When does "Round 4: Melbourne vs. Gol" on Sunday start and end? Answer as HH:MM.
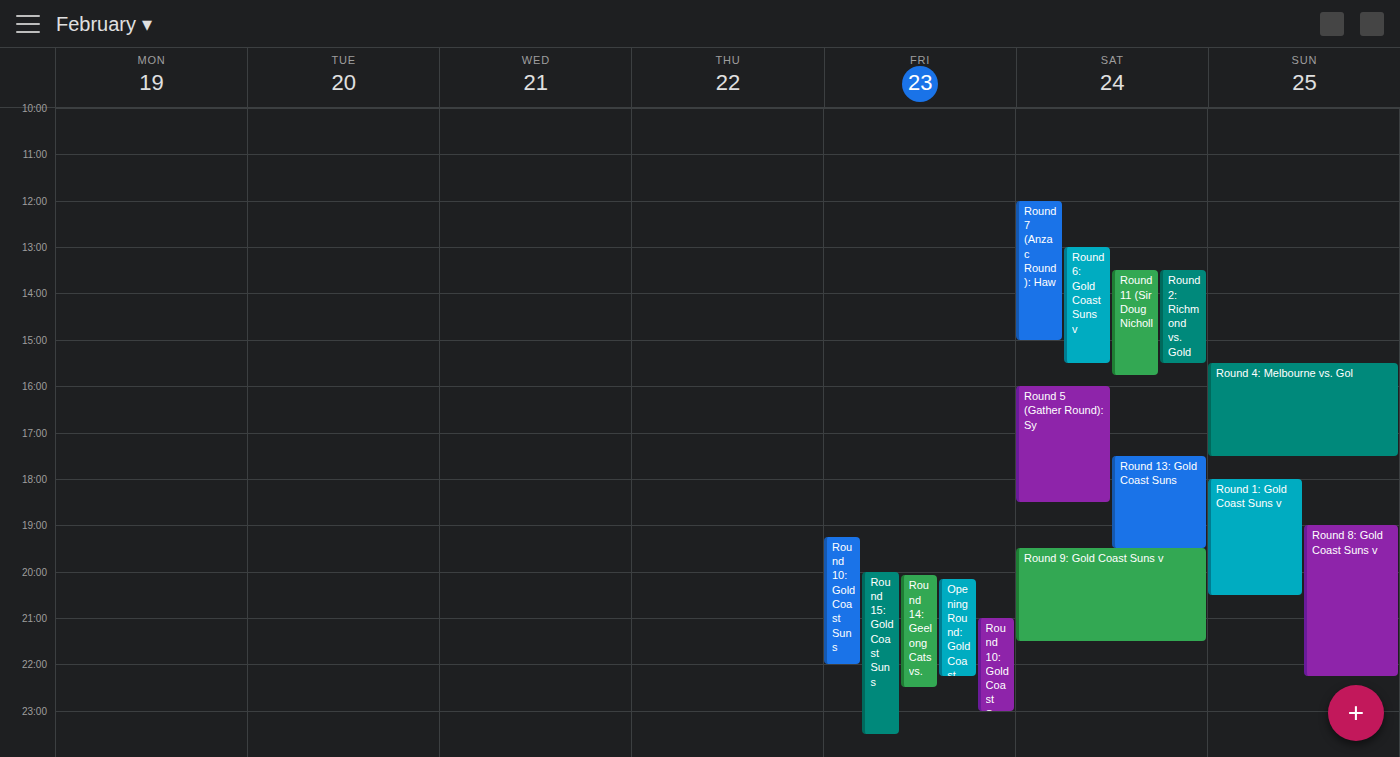
15:30 to 17:30